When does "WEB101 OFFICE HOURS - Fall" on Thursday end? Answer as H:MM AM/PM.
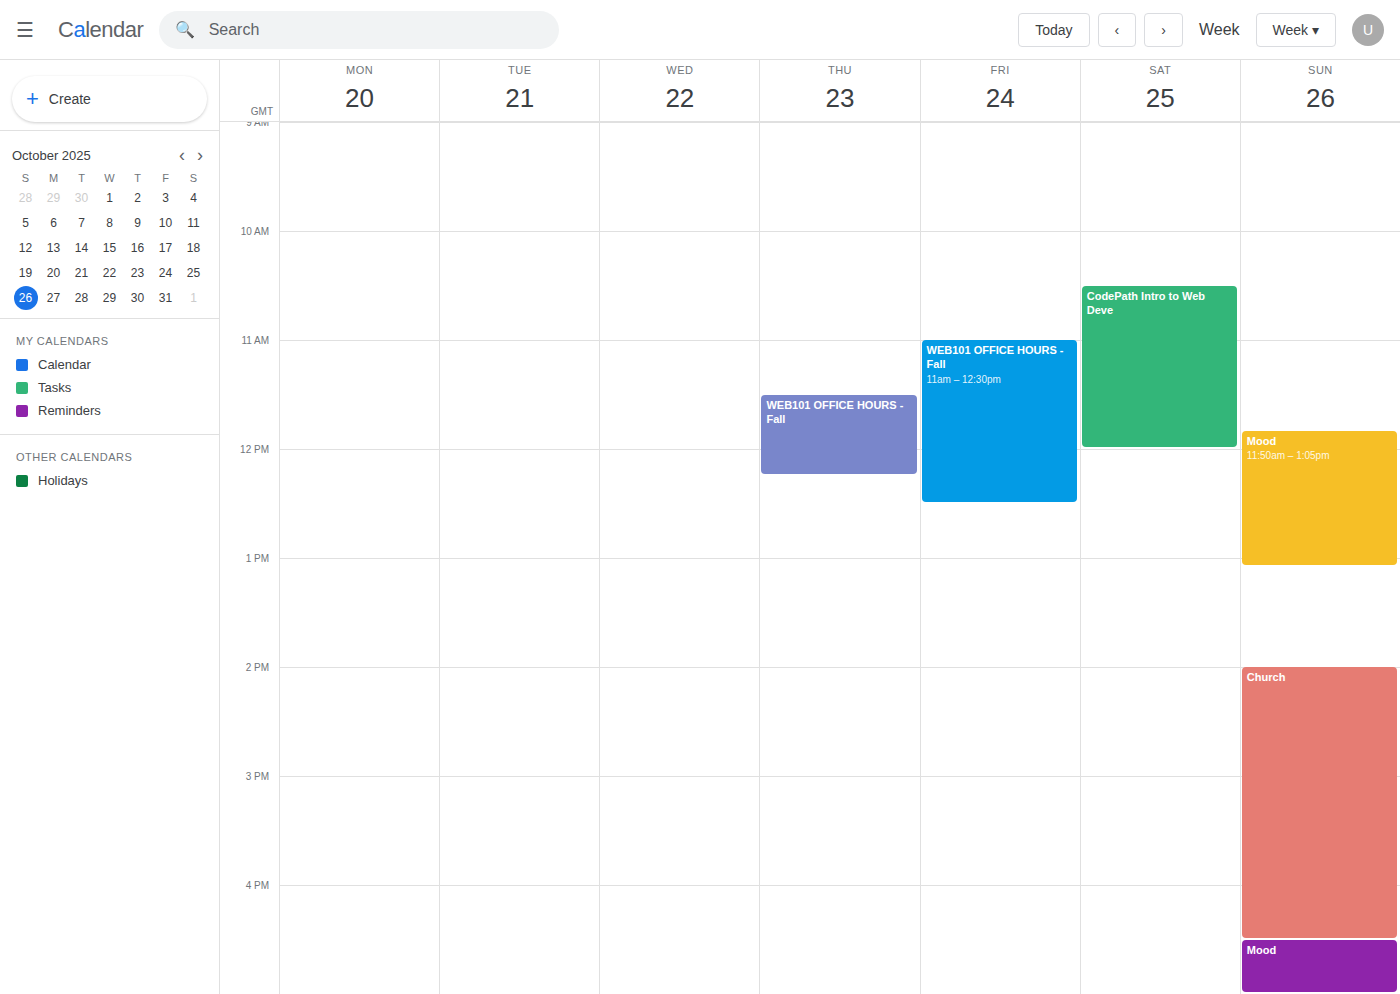
12:15 PM